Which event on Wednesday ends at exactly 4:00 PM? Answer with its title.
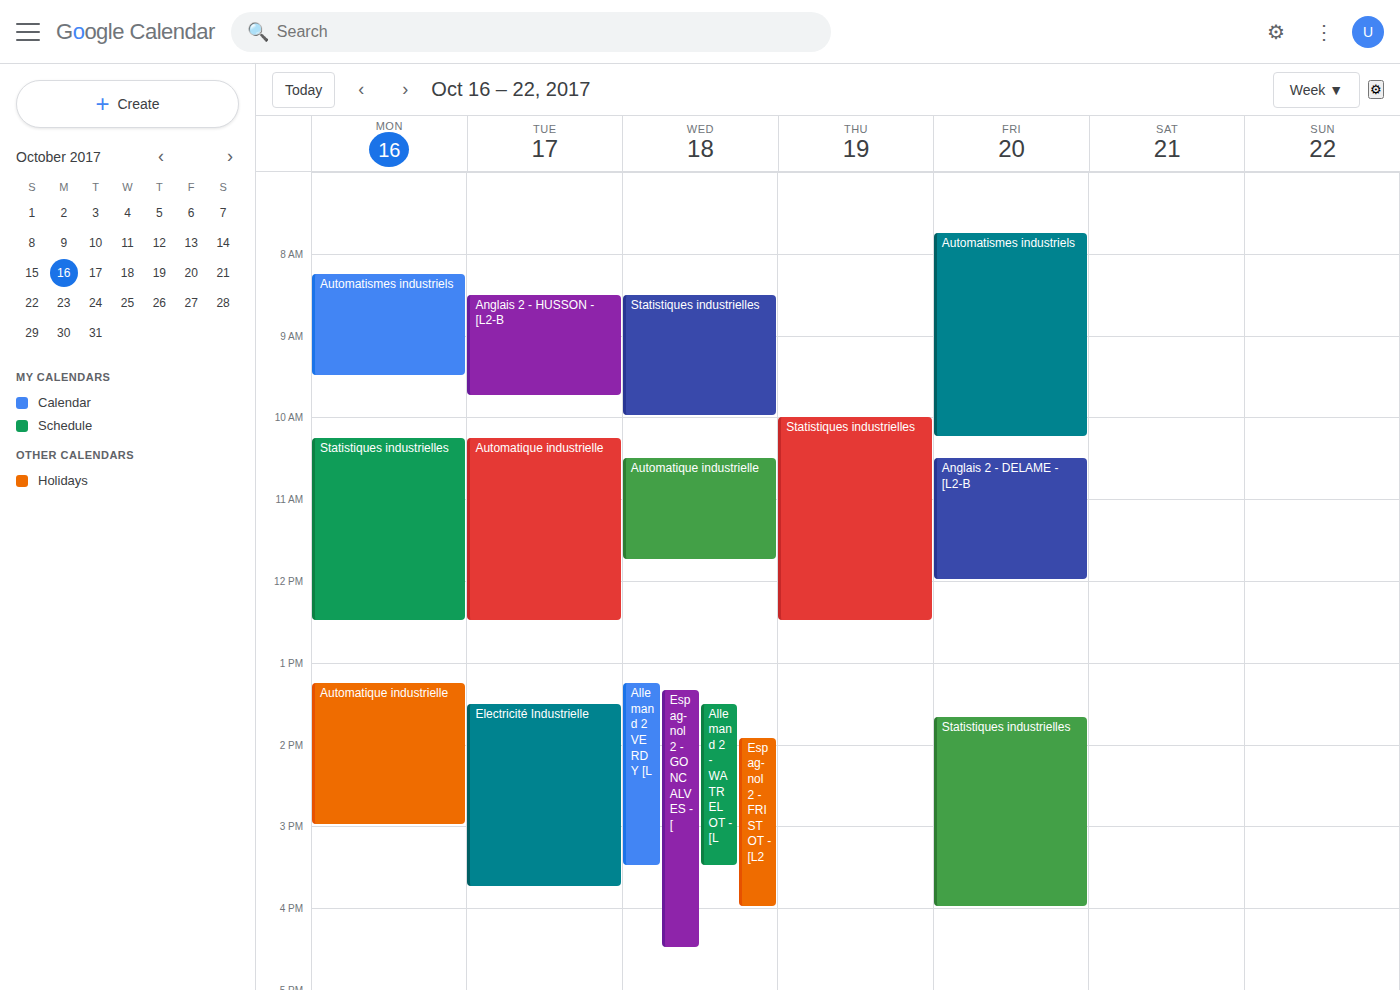
"Espagnol 2 - FRISTOT - [L2"